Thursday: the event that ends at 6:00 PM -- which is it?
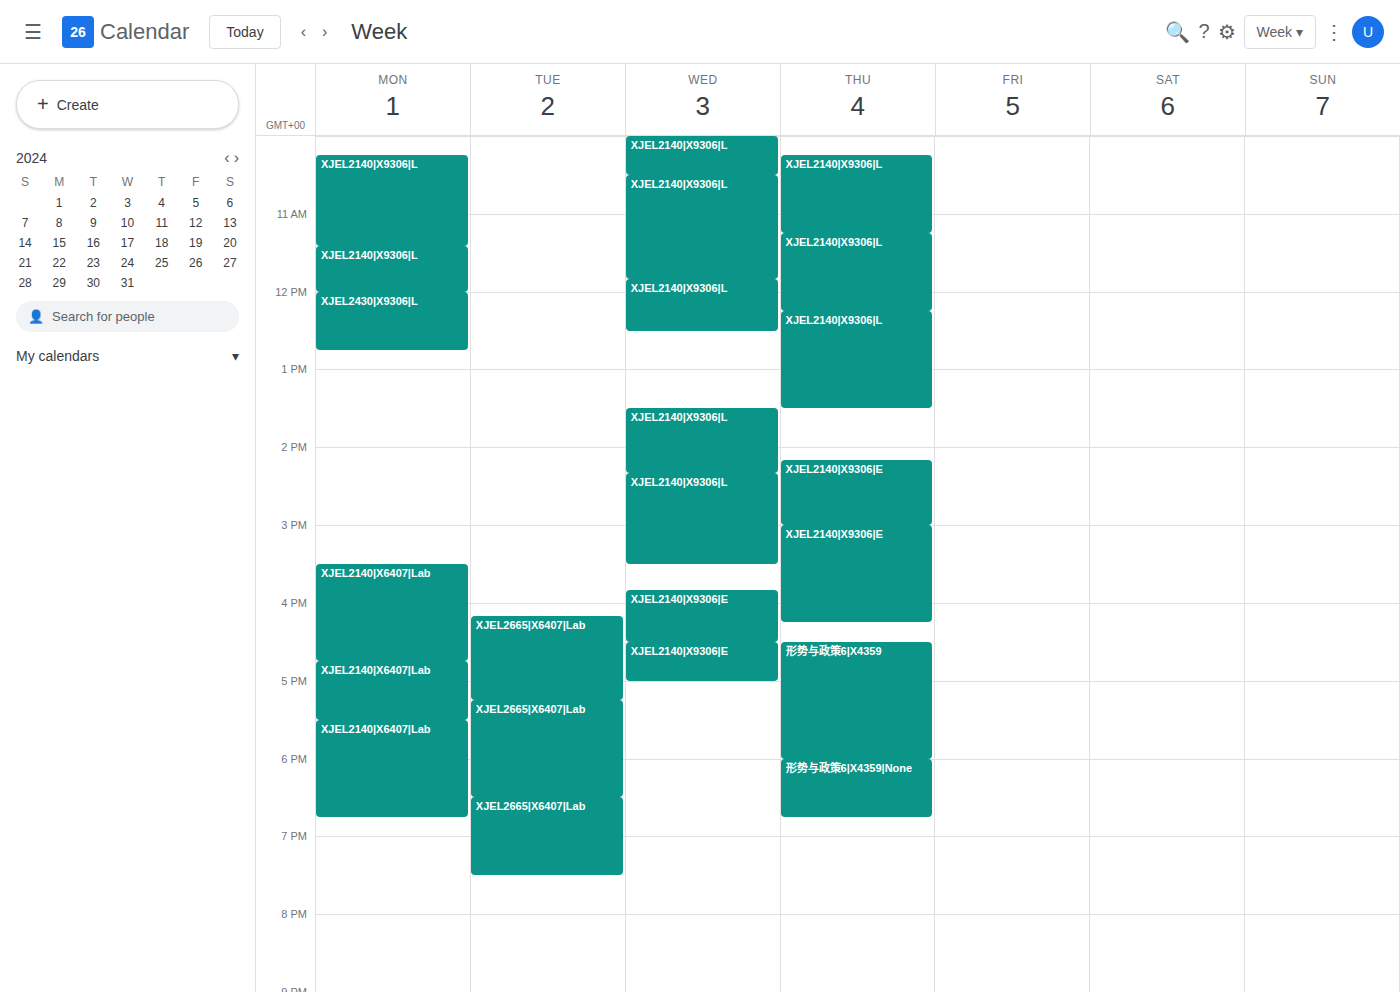
"形势与政策6|X4359"